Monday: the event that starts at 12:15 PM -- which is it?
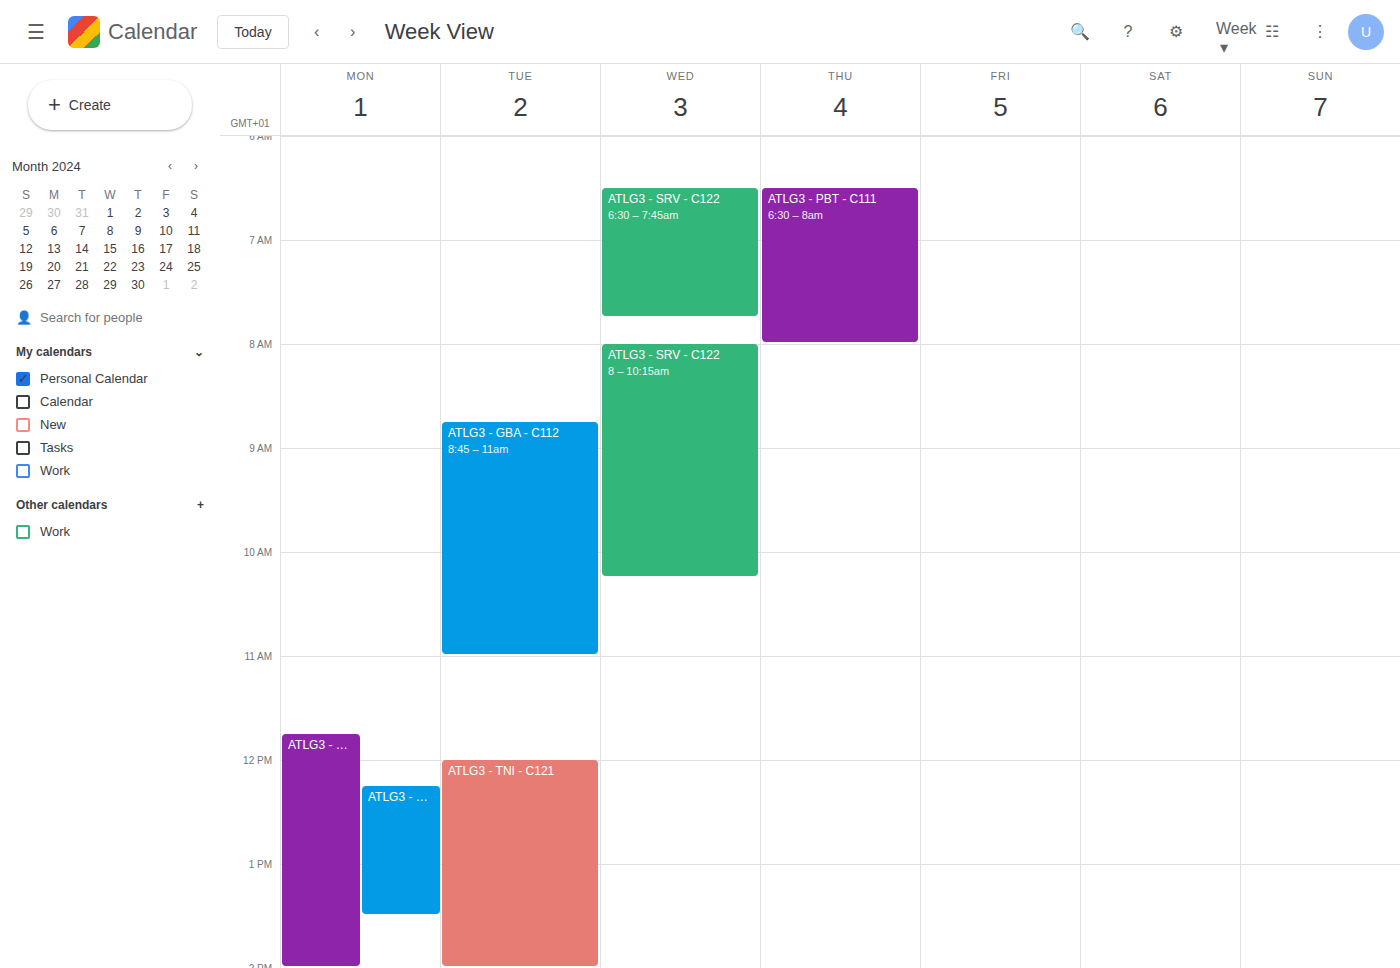
"ATLG3 - GBA - C112"